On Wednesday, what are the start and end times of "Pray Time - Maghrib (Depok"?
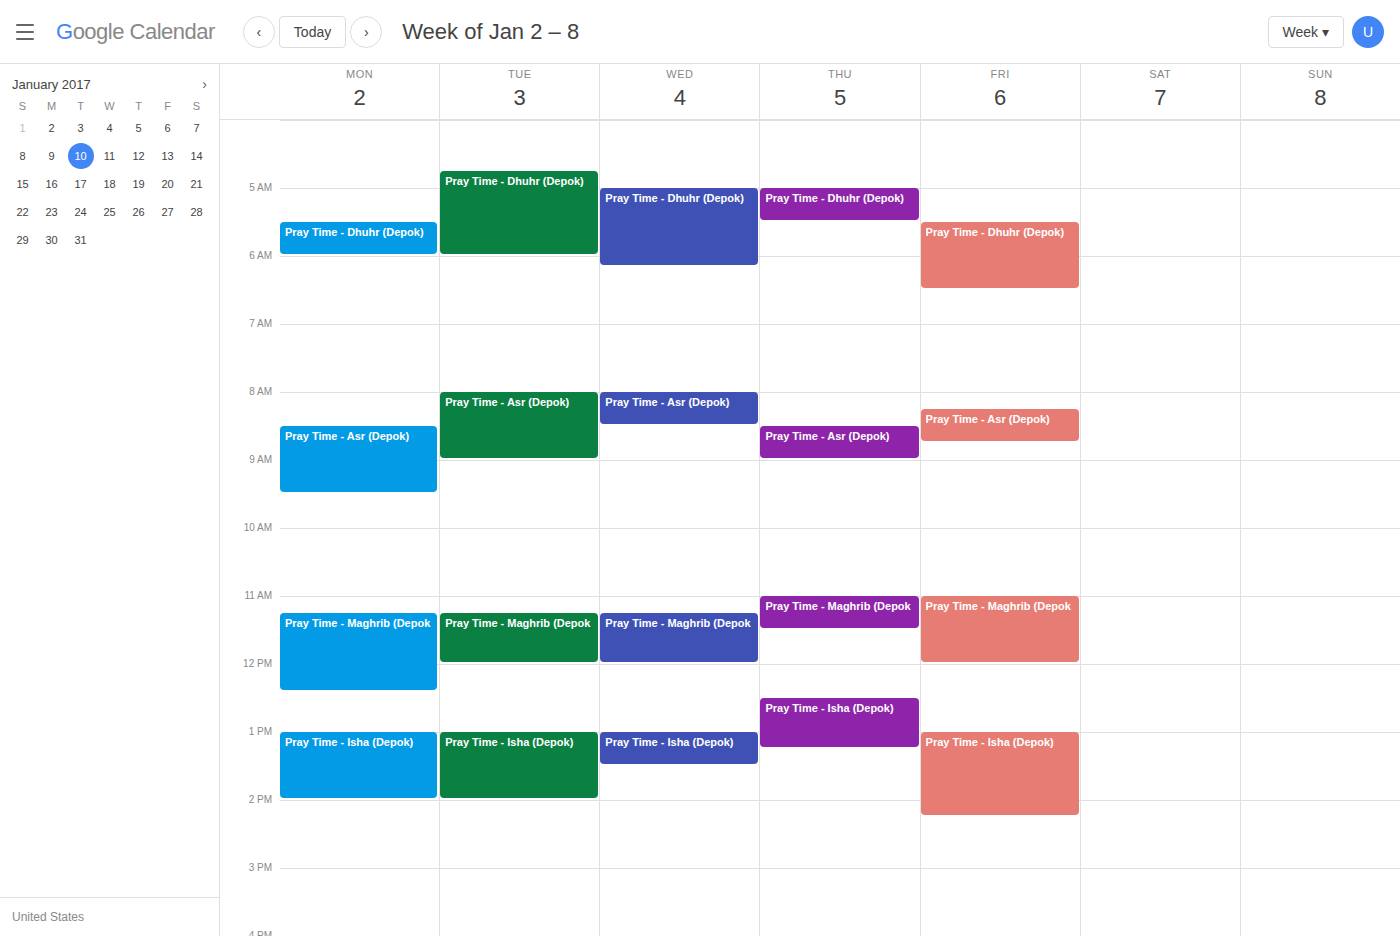
11:15 to 12:00